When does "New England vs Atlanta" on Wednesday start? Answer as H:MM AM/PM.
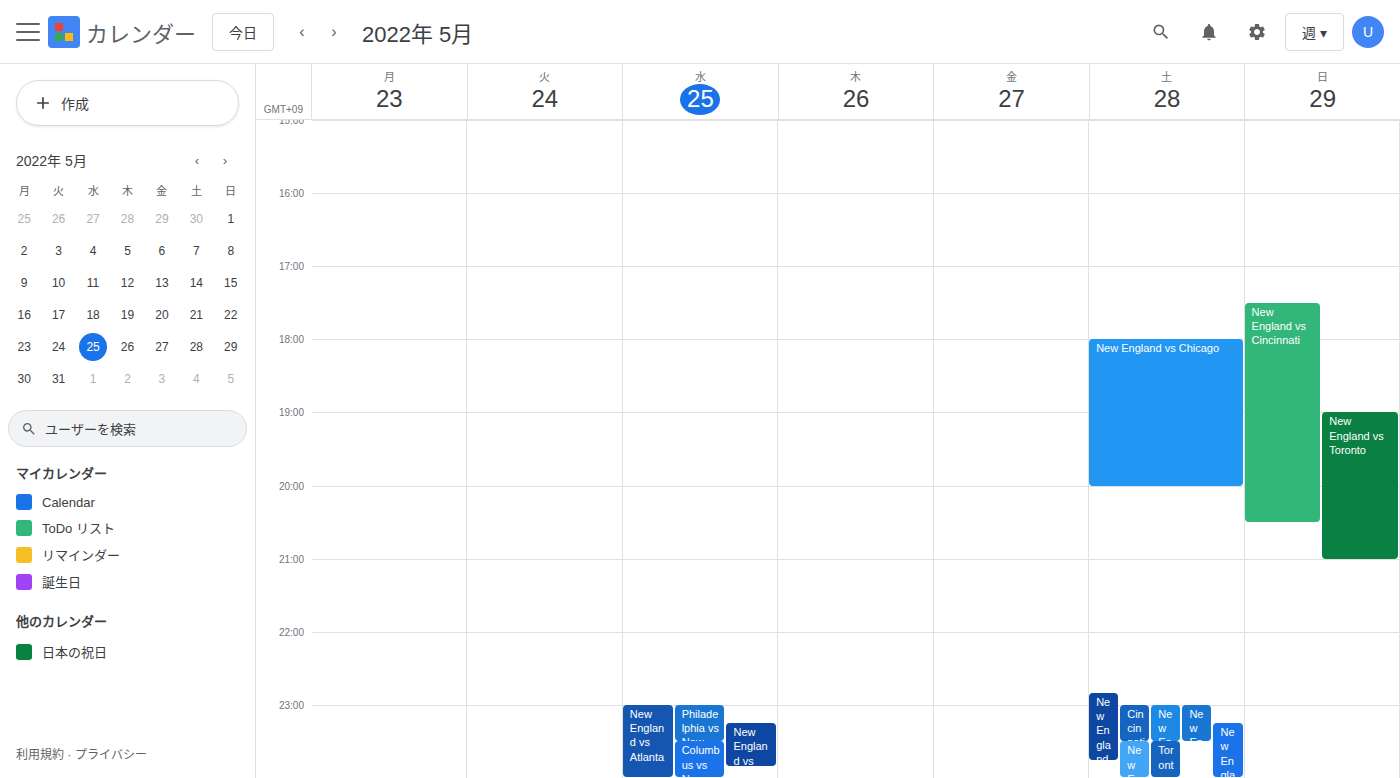
11:00 PM